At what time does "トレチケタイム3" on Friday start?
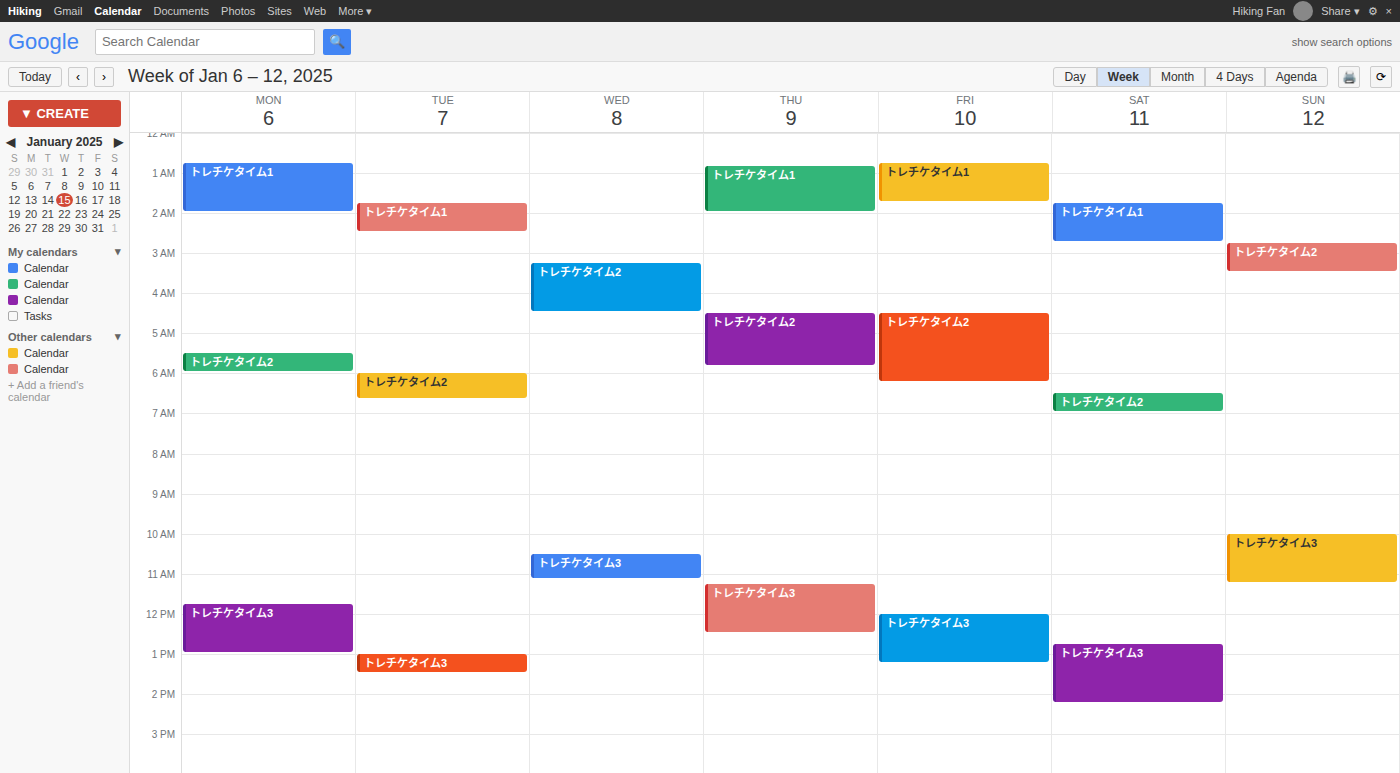
12:00 PM